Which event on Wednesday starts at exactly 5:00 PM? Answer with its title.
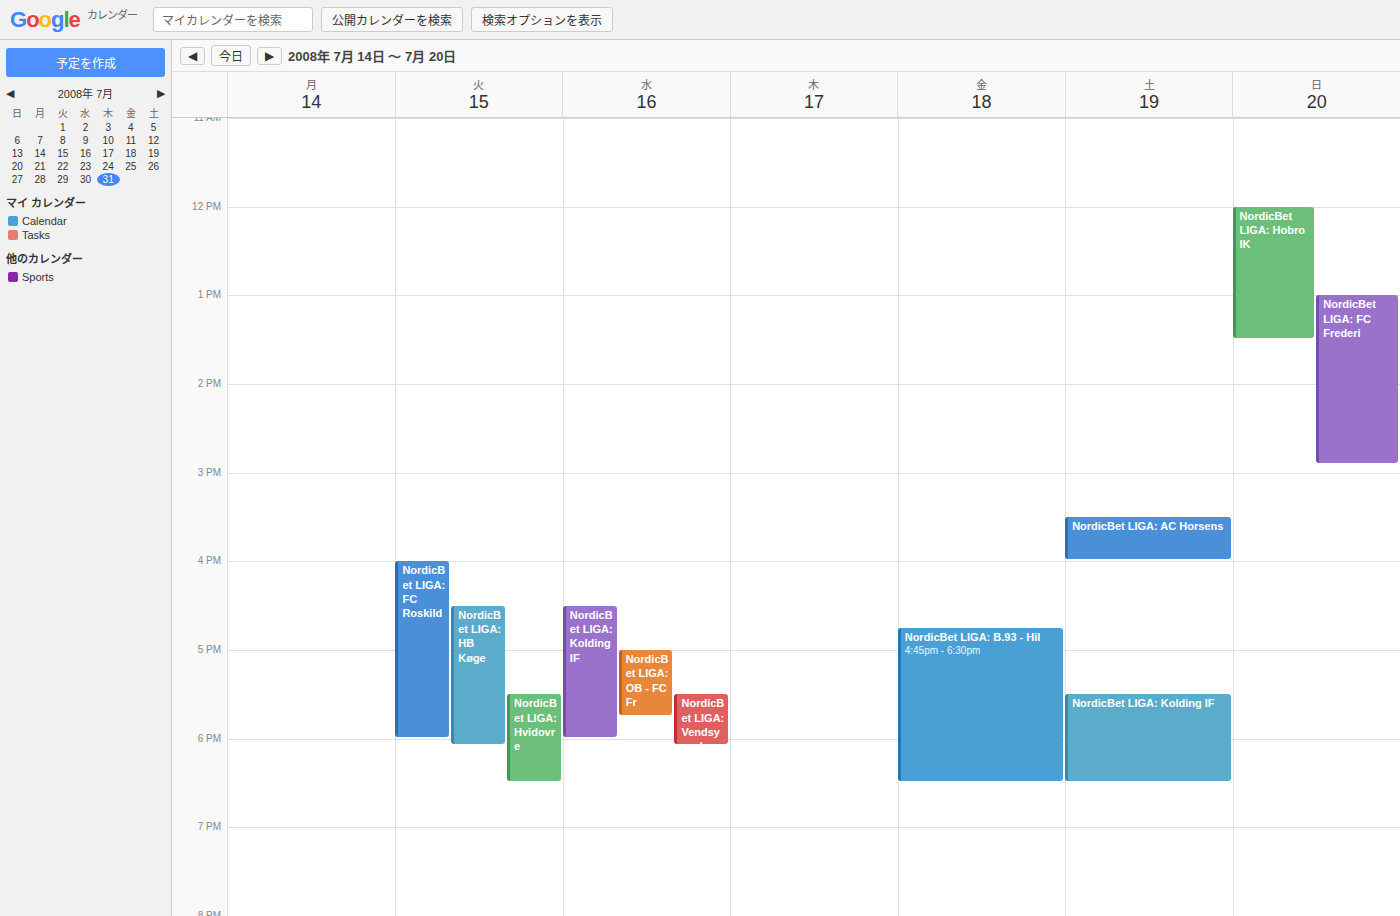
"NordicBet LIGA: OB - FC Fr"